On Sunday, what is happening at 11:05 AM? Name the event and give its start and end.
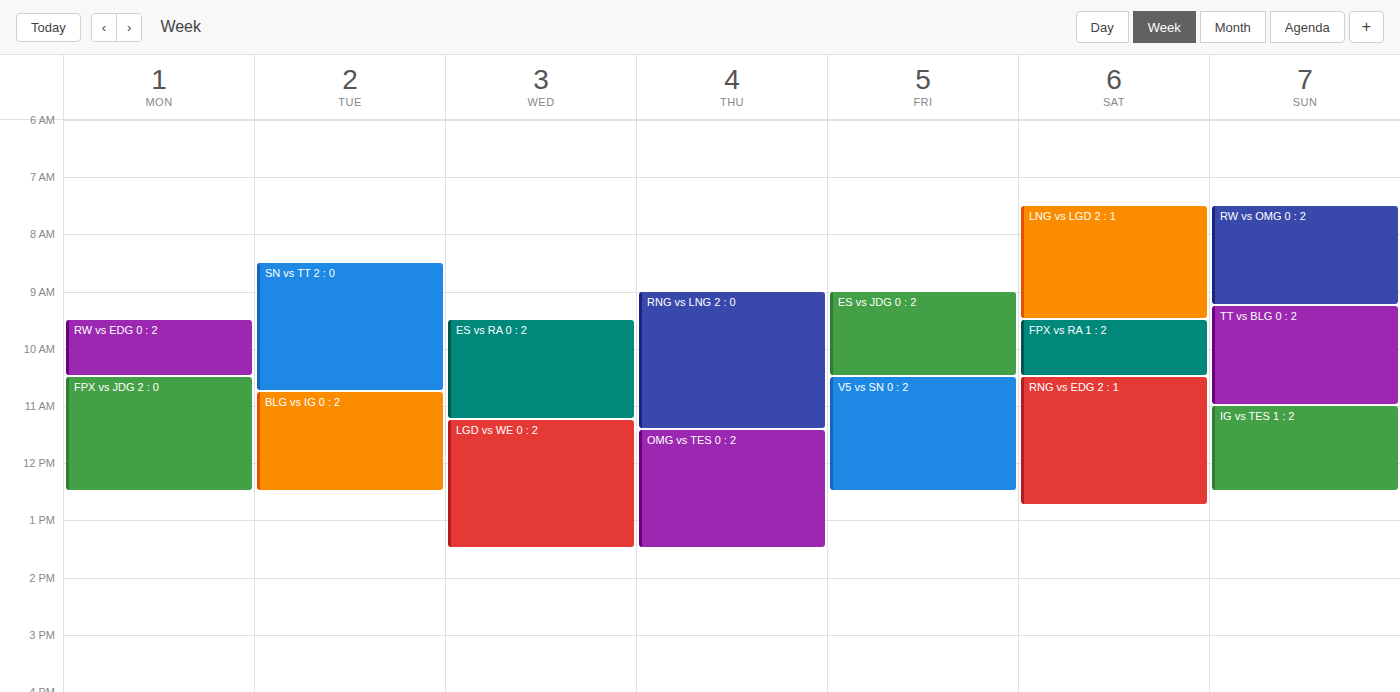
"IG vs TES 1 : 2", 11:00 AM to 12:30 PM